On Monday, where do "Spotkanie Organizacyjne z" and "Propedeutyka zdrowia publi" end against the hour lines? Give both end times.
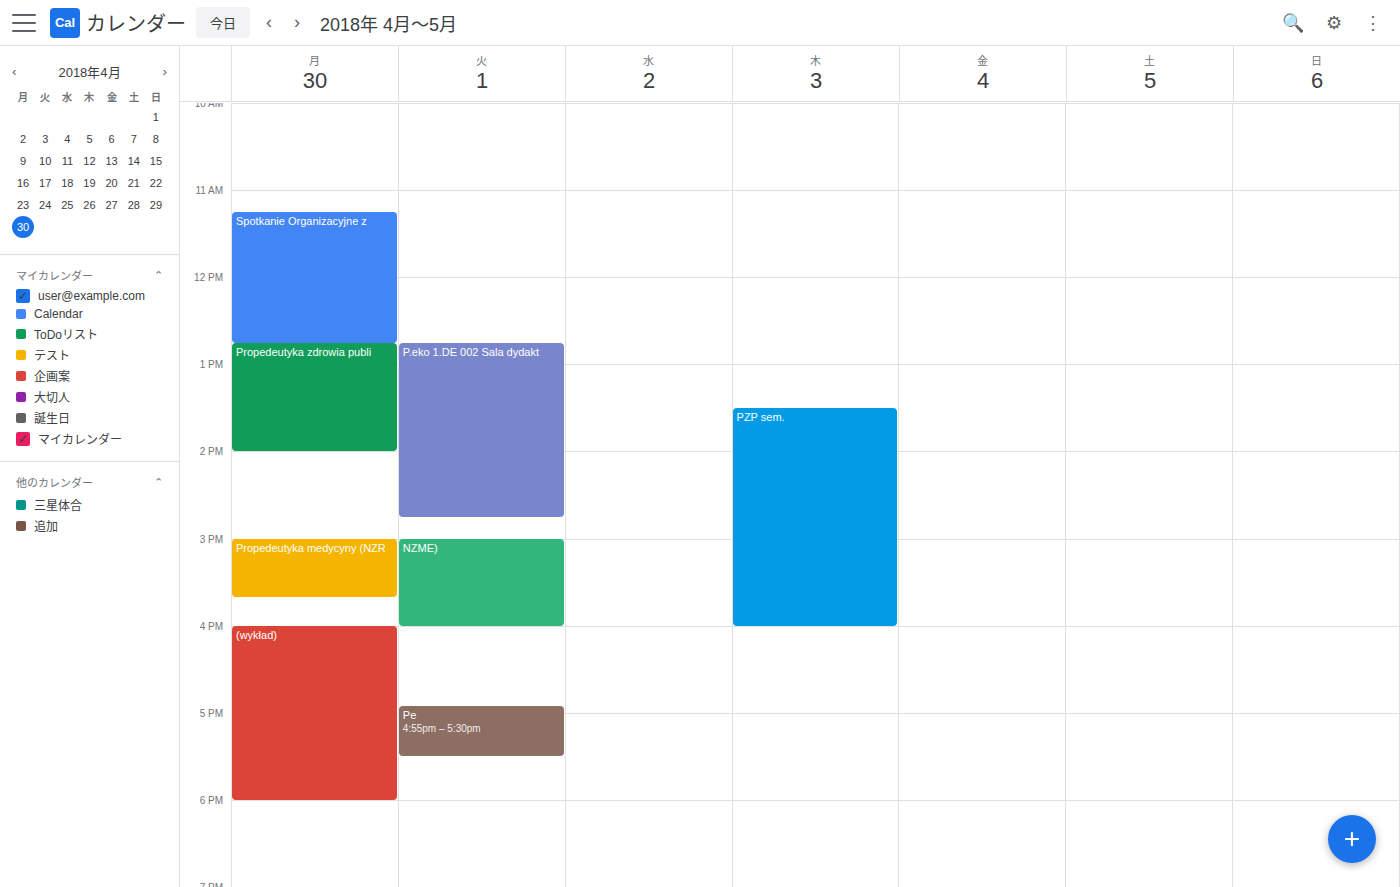
"Spotkanie Organizacyjne z": 12:45 PM, neither: three quarters of the way from the 12 PM line to the 1 PM line. "Propedeutyka zdrowia publi": 2:00 PM, exactly on the 2 PM line.